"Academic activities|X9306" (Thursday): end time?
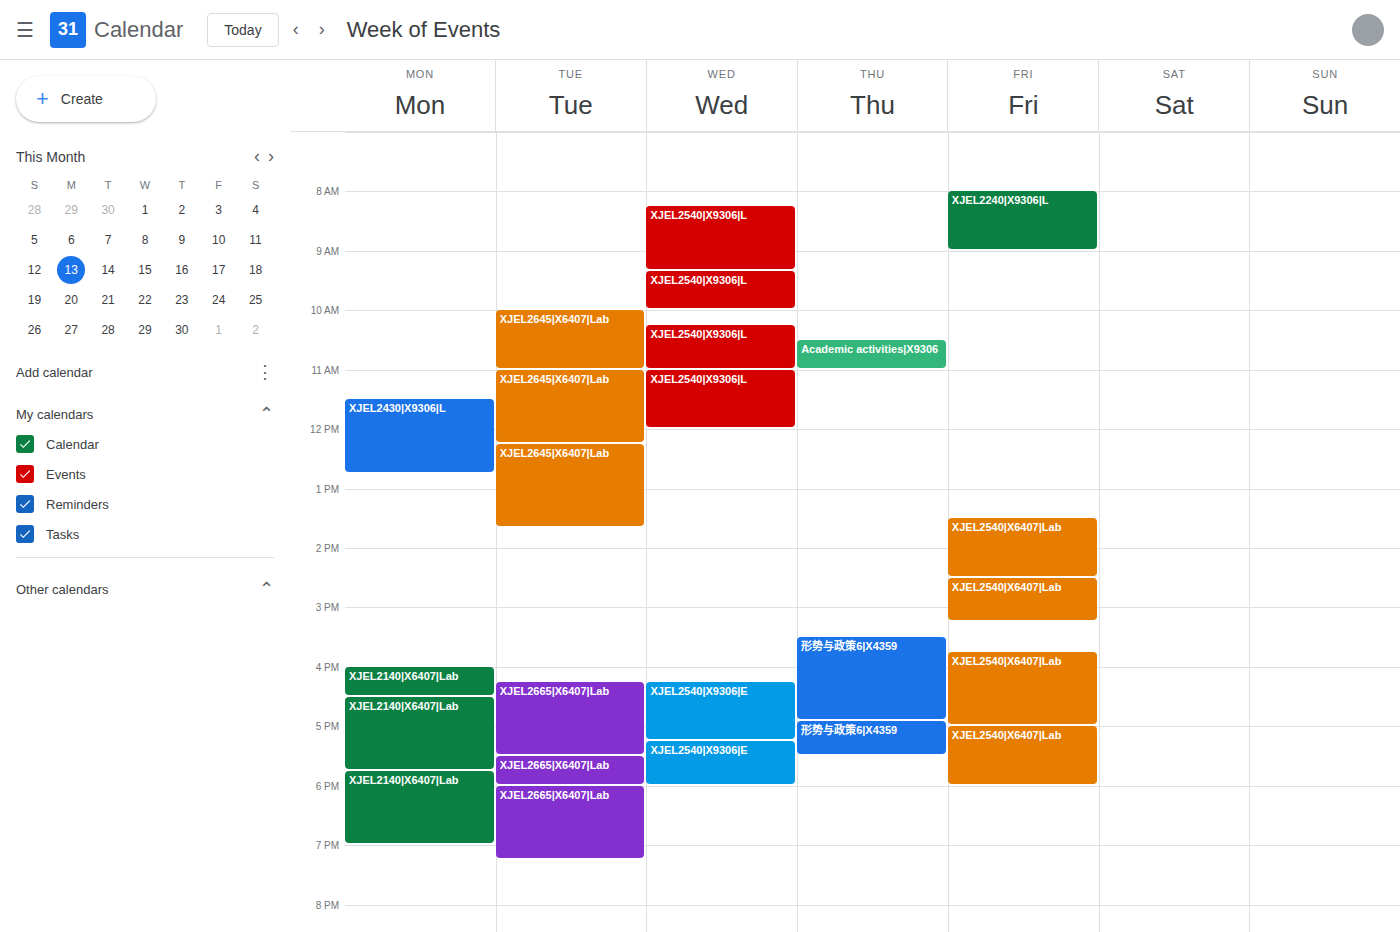
11:00 AM